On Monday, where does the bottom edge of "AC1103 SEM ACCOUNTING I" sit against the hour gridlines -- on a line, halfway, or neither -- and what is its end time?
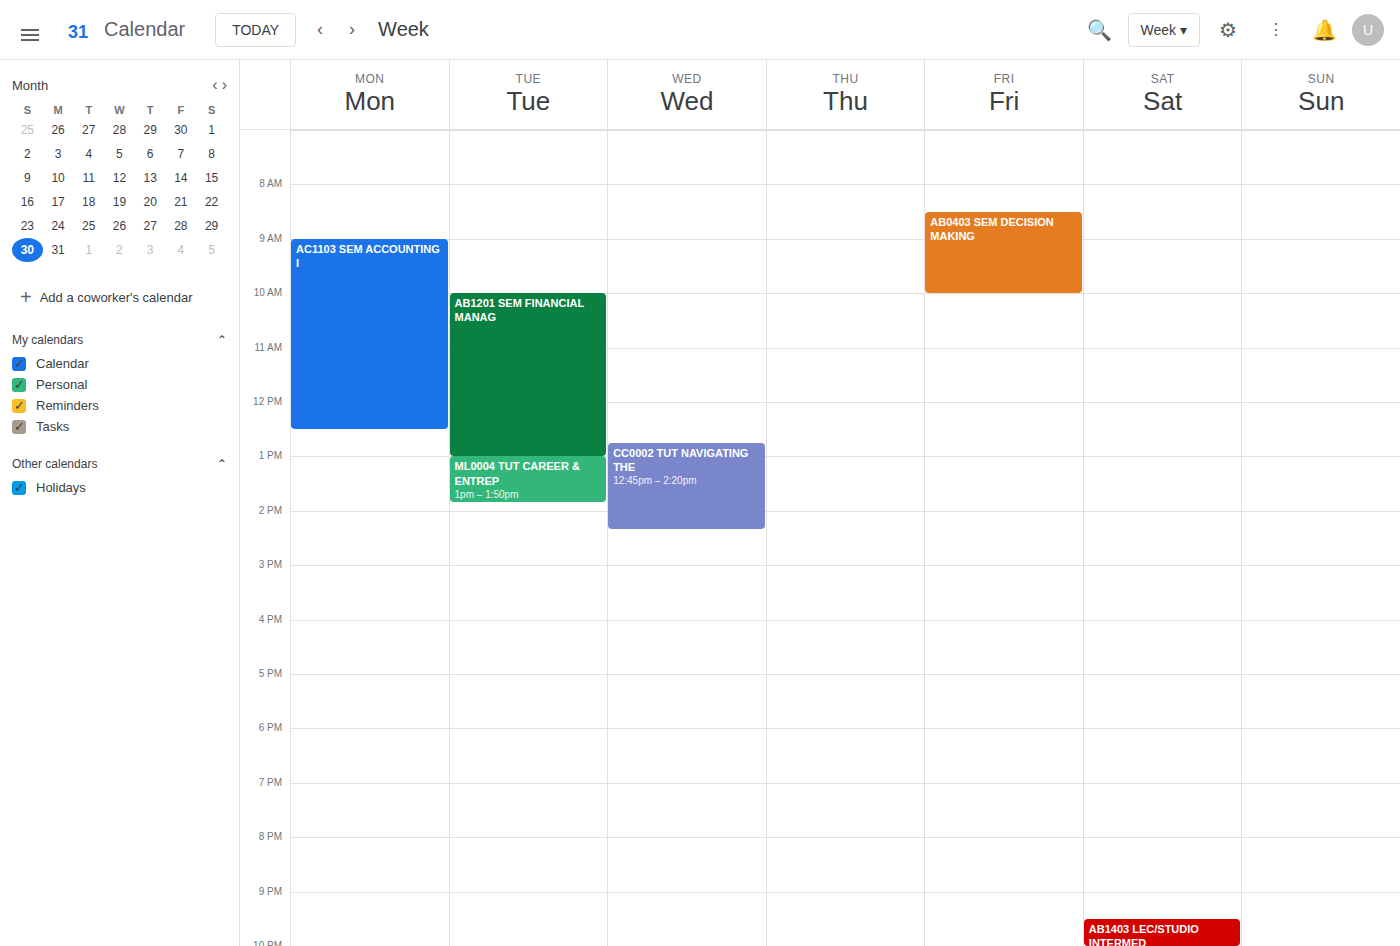
12:30 PM -- halfway between the 12 PM and 1 PM lines.